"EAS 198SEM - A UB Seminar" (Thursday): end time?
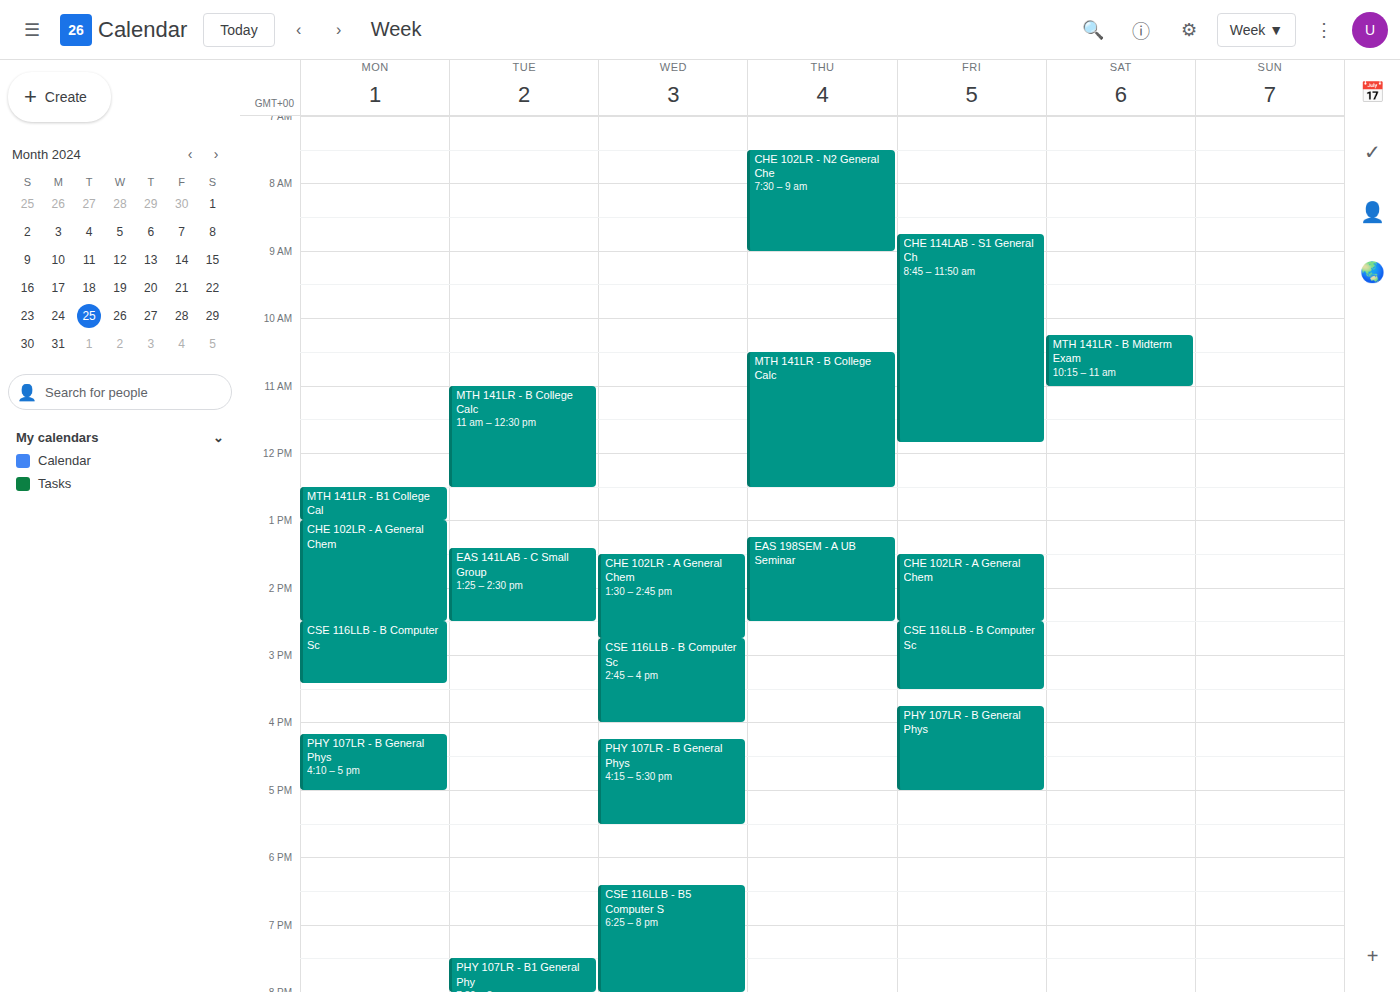
2:30 PM